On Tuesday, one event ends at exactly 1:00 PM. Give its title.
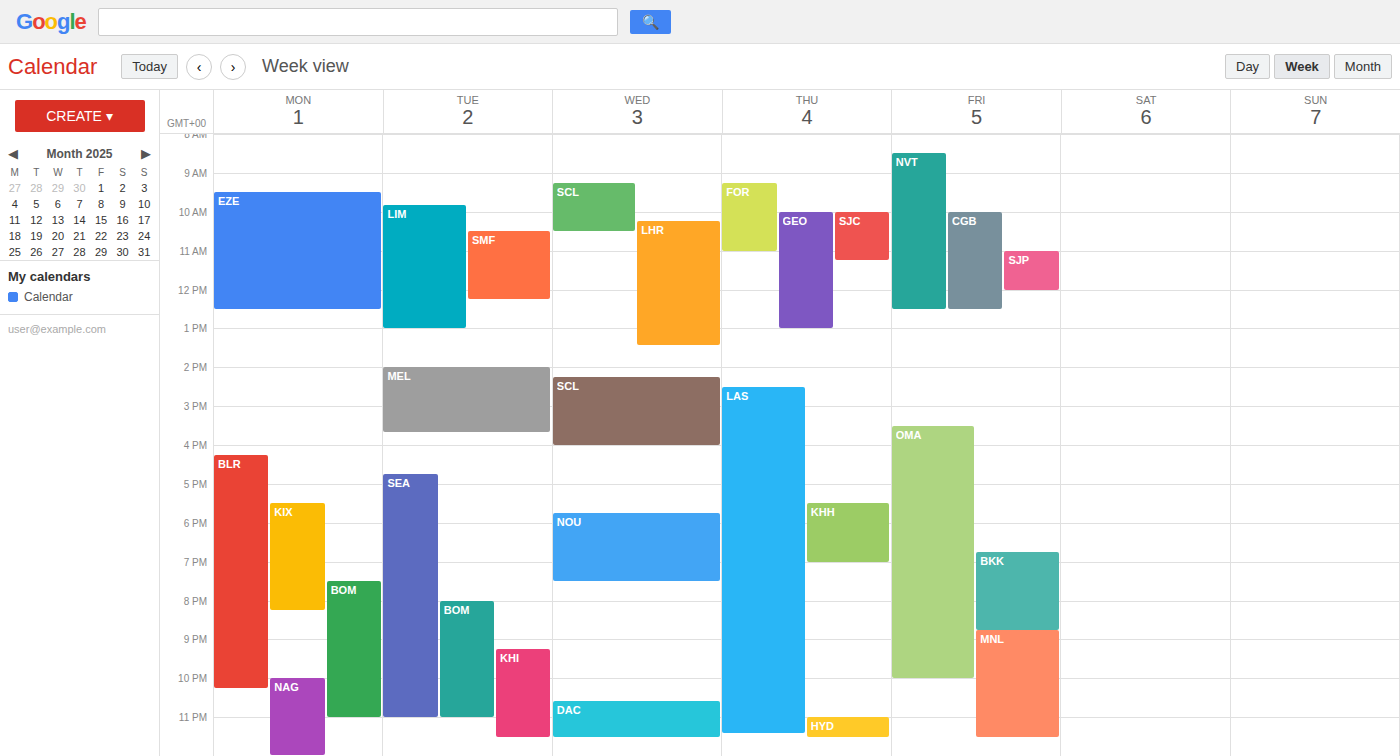
"LIM"